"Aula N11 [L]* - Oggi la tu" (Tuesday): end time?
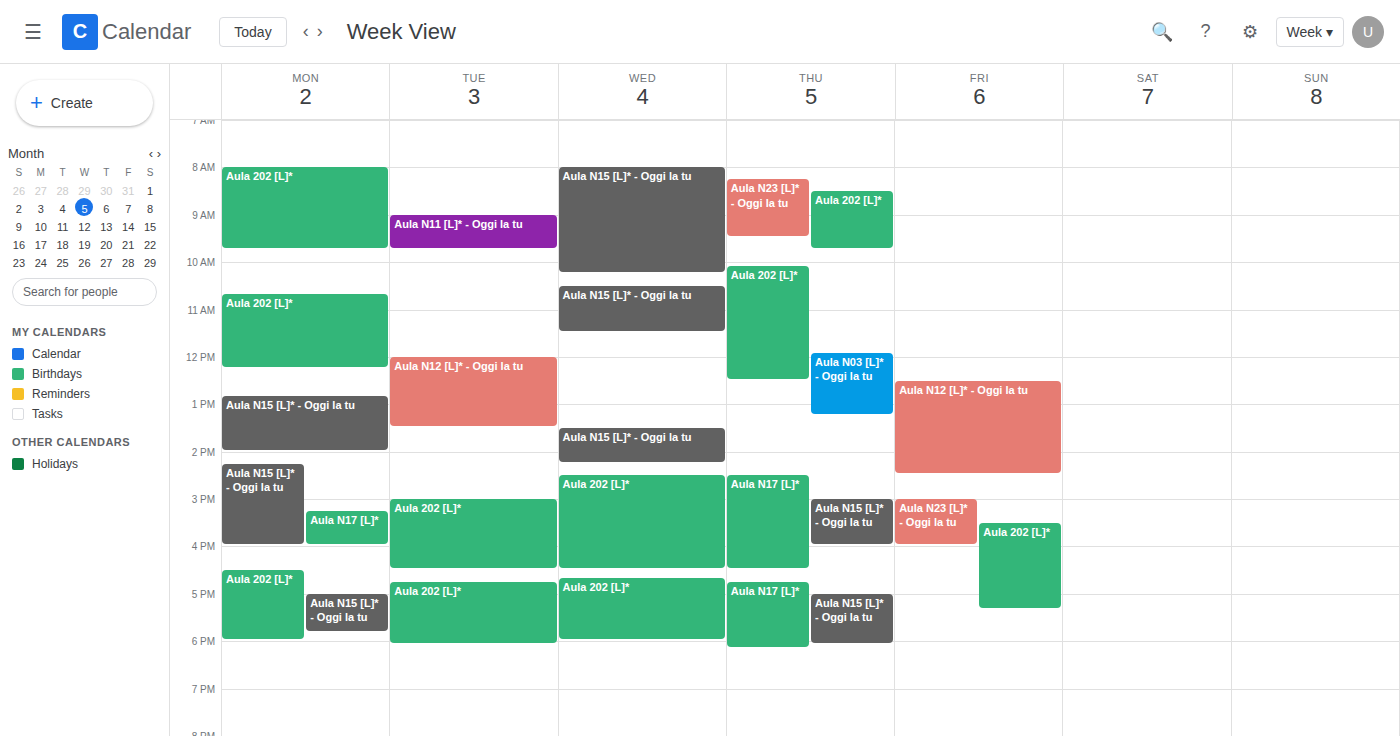
9:45 AM